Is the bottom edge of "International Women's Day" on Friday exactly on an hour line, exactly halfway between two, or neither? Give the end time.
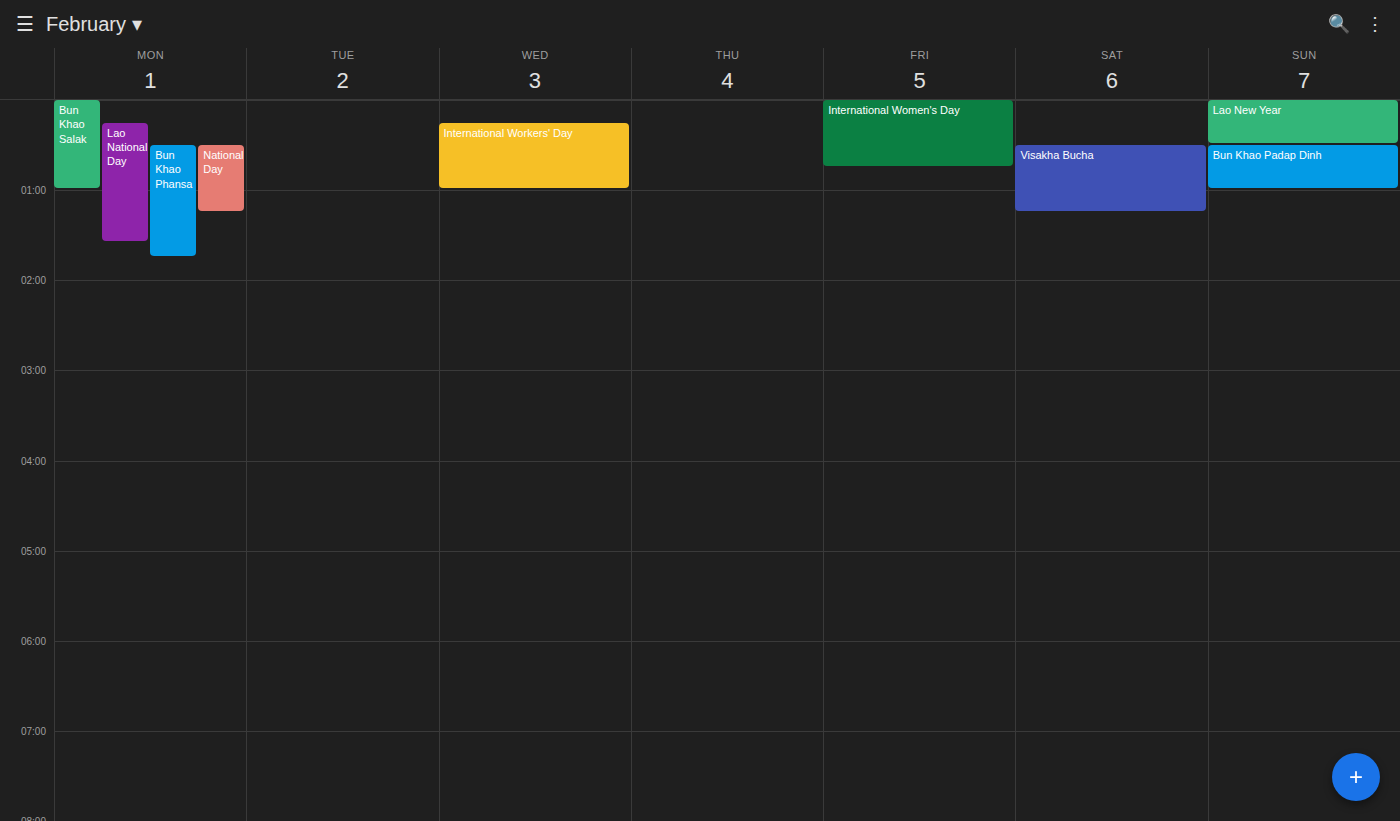
12:45 AM -- neither: three quarters of the way from the 12 AM line to the 1 AM line.